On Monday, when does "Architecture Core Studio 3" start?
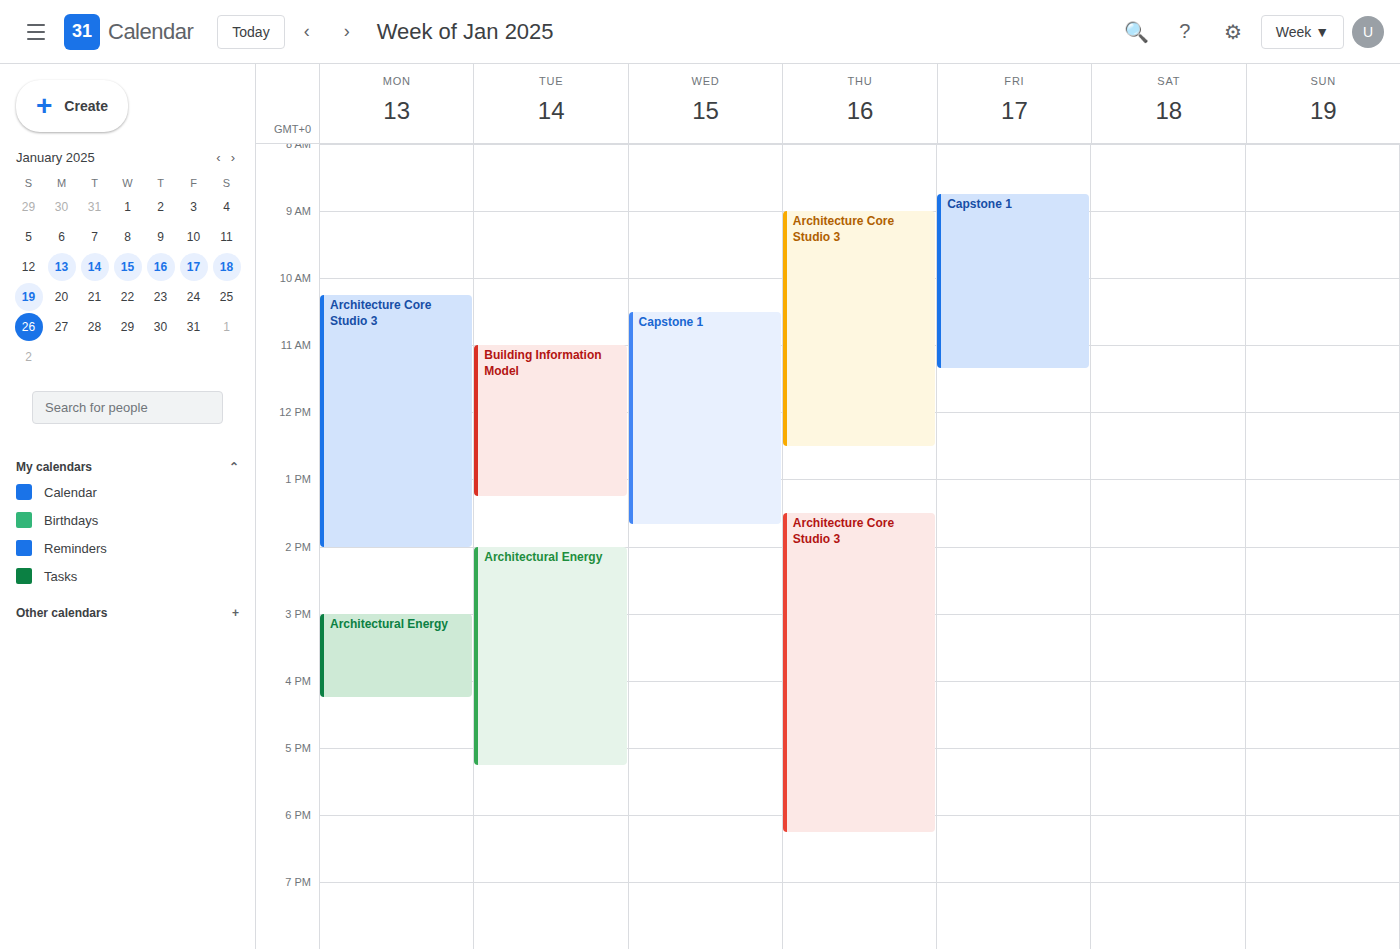
10:15 AM